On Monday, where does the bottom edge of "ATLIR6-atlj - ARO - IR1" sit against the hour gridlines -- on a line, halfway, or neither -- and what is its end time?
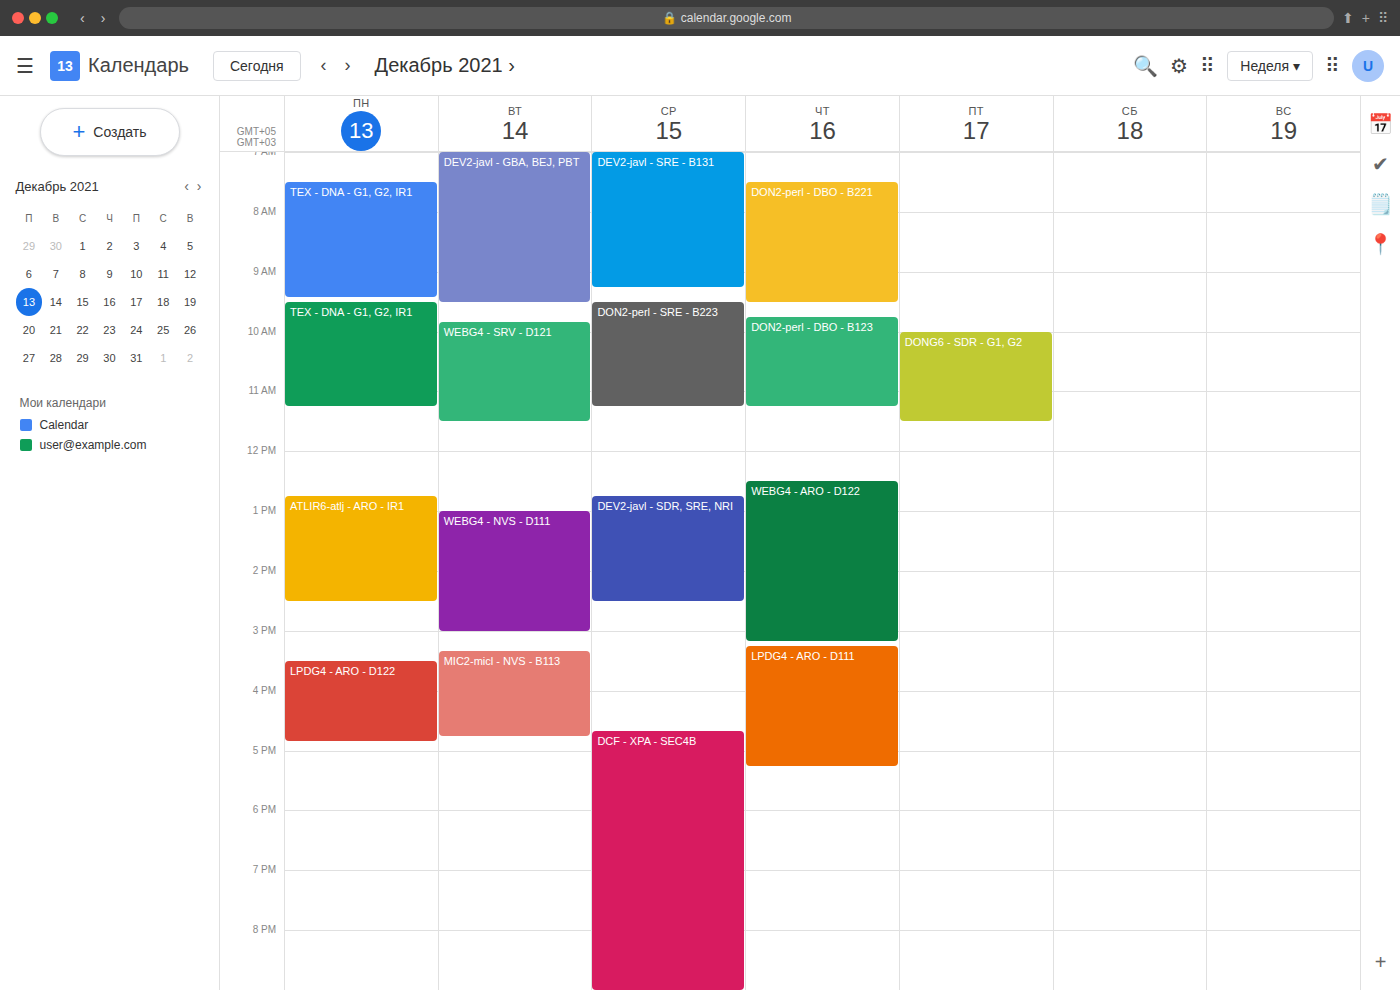
2:30 PM -- halfway between the 2 PM and 3 PM lines.